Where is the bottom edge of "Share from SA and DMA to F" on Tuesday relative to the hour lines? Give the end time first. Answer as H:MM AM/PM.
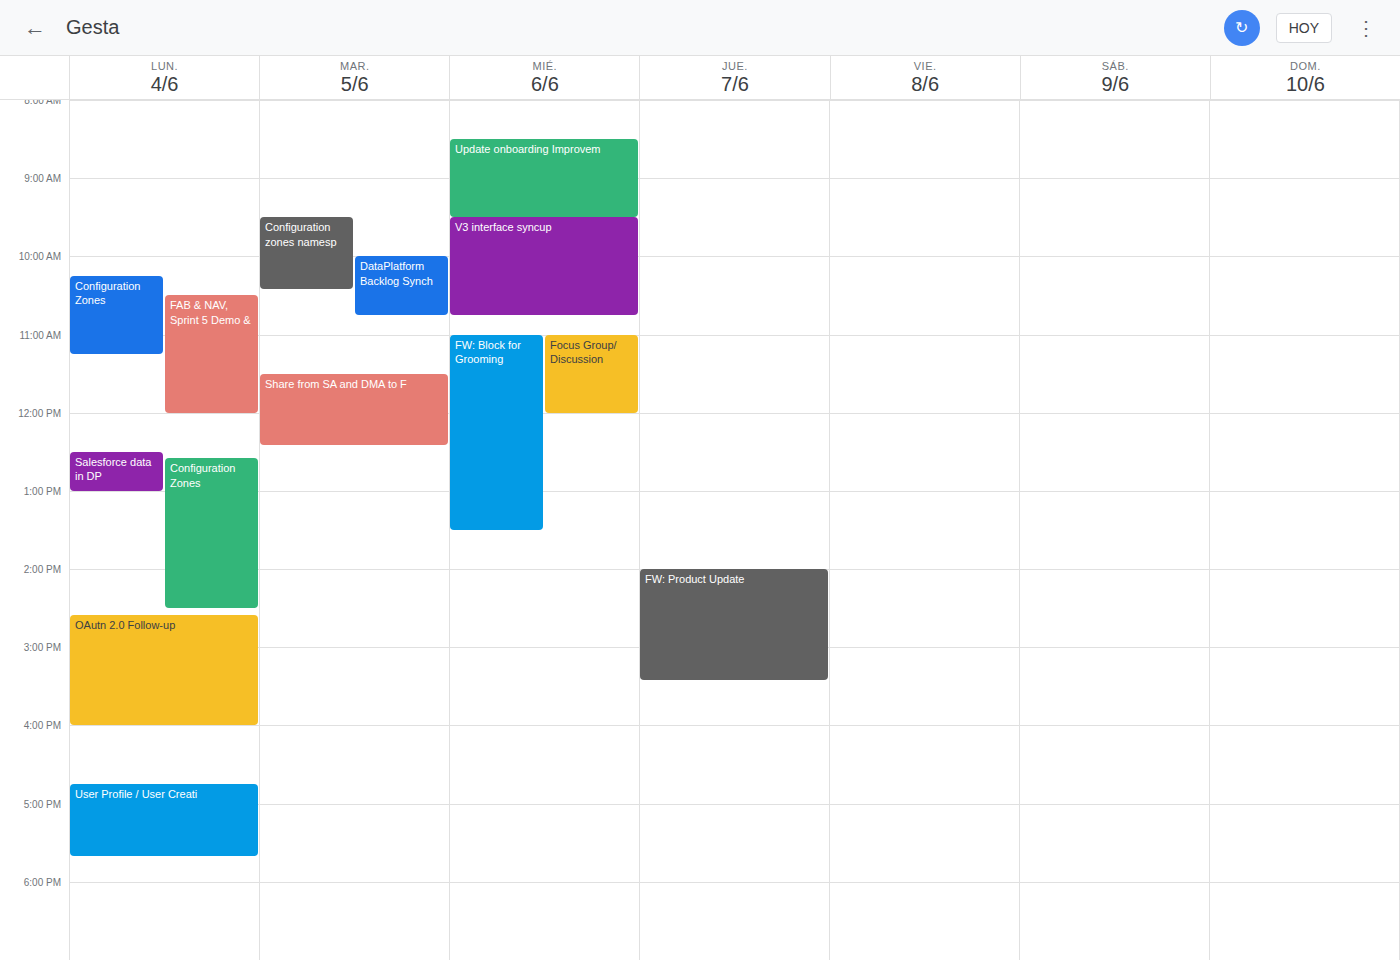
12:25 PM -- neither: 25 minutes below the 12 PM line and 35 minutes above the 1 PM line.